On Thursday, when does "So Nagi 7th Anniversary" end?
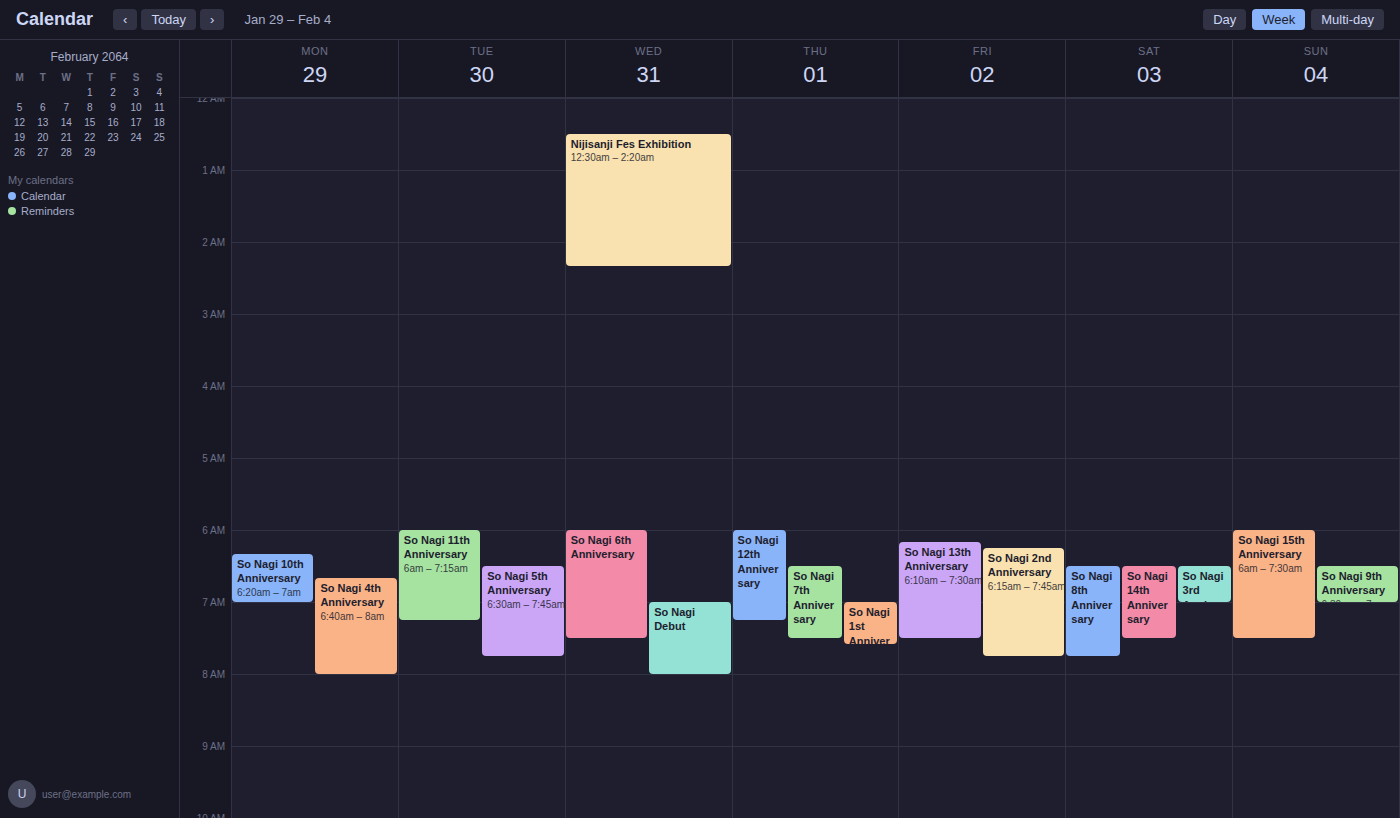
7:30 AM